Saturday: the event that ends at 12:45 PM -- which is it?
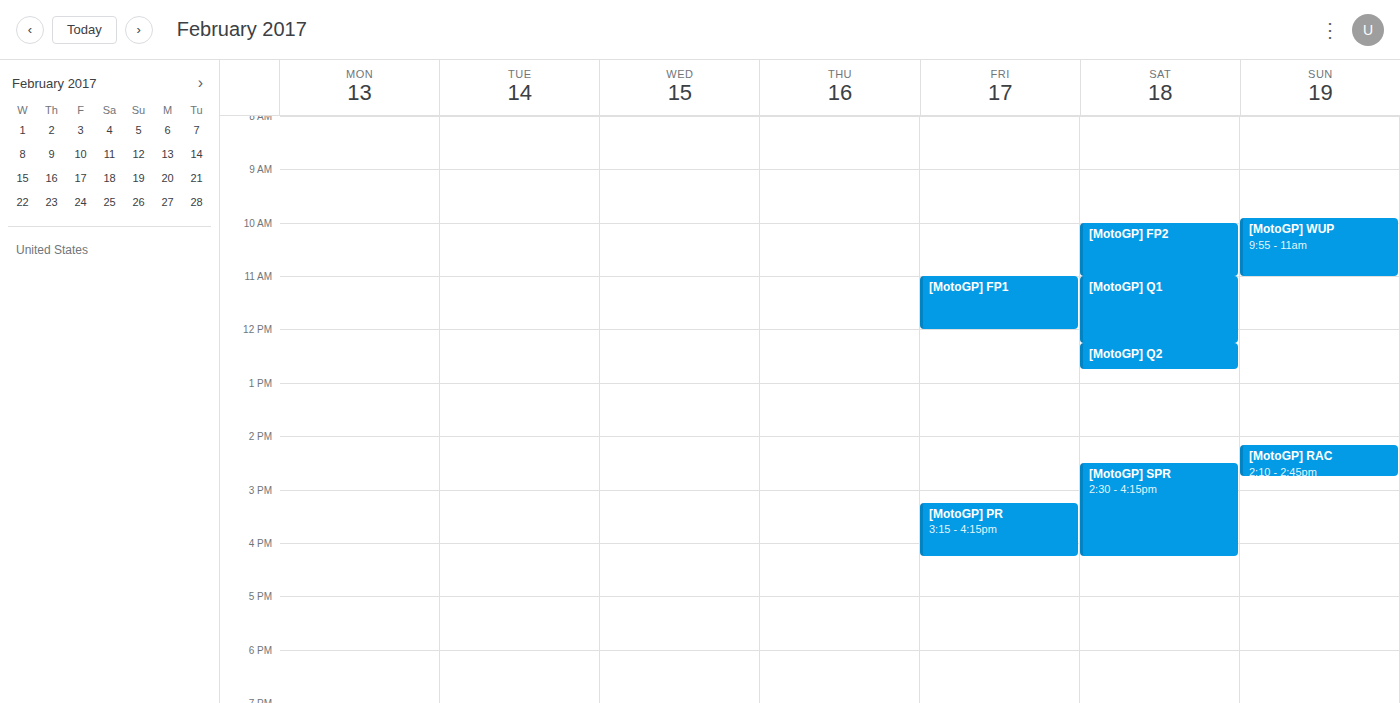
"[MotoGP] Q2"